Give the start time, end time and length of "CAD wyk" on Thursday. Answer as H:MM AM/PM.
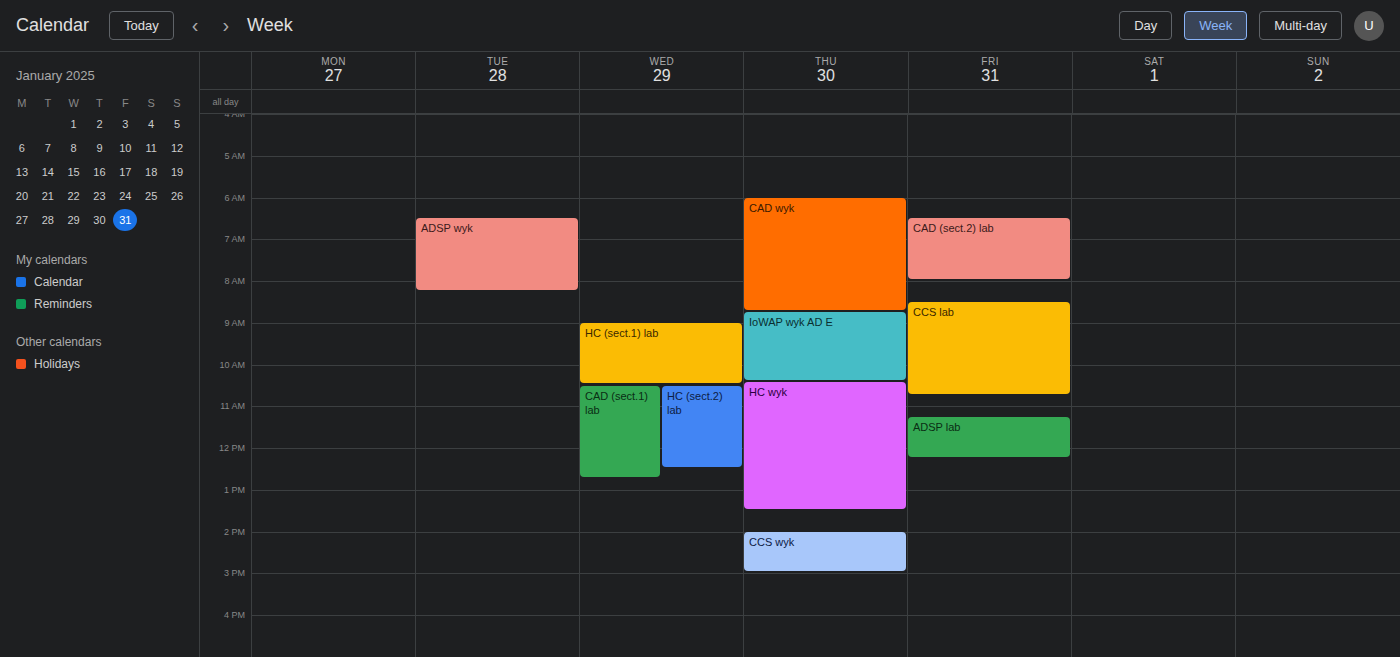
6:00 AM to 8:45 AM, 2 hours 45 minutes